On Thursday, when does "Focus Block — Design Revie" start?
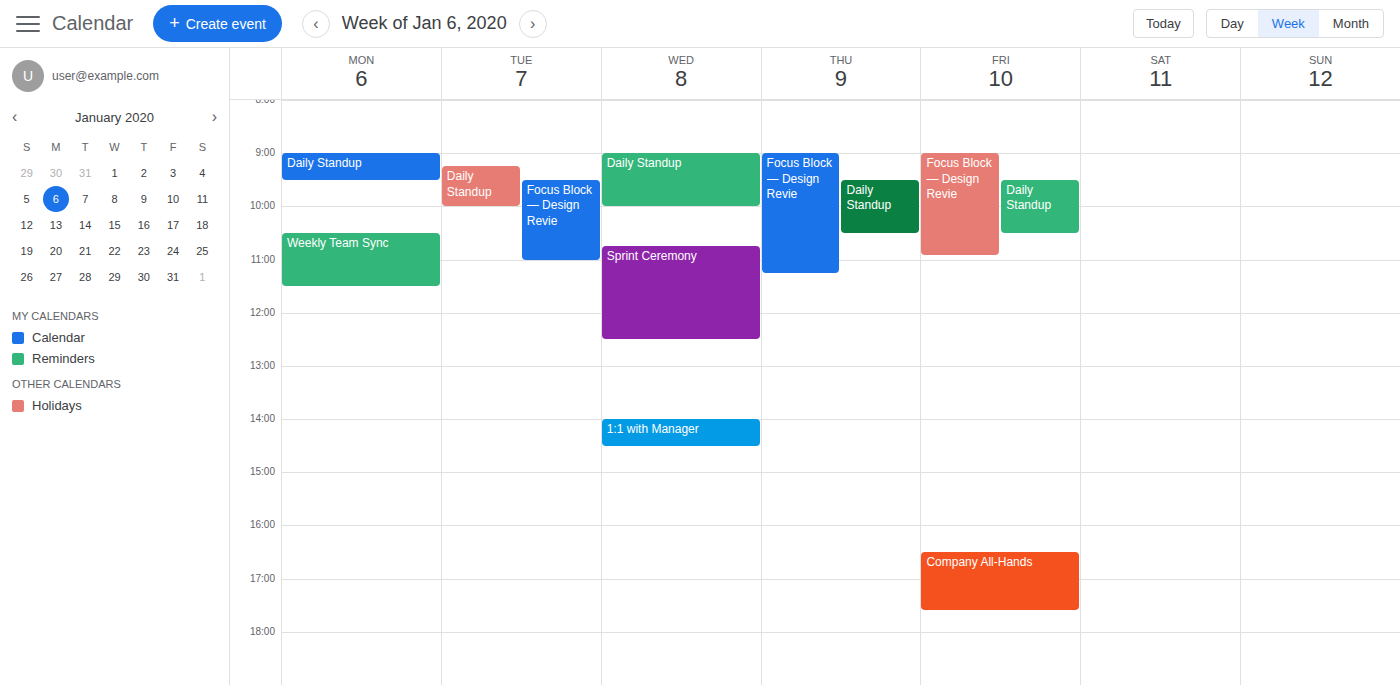
9:00 AM